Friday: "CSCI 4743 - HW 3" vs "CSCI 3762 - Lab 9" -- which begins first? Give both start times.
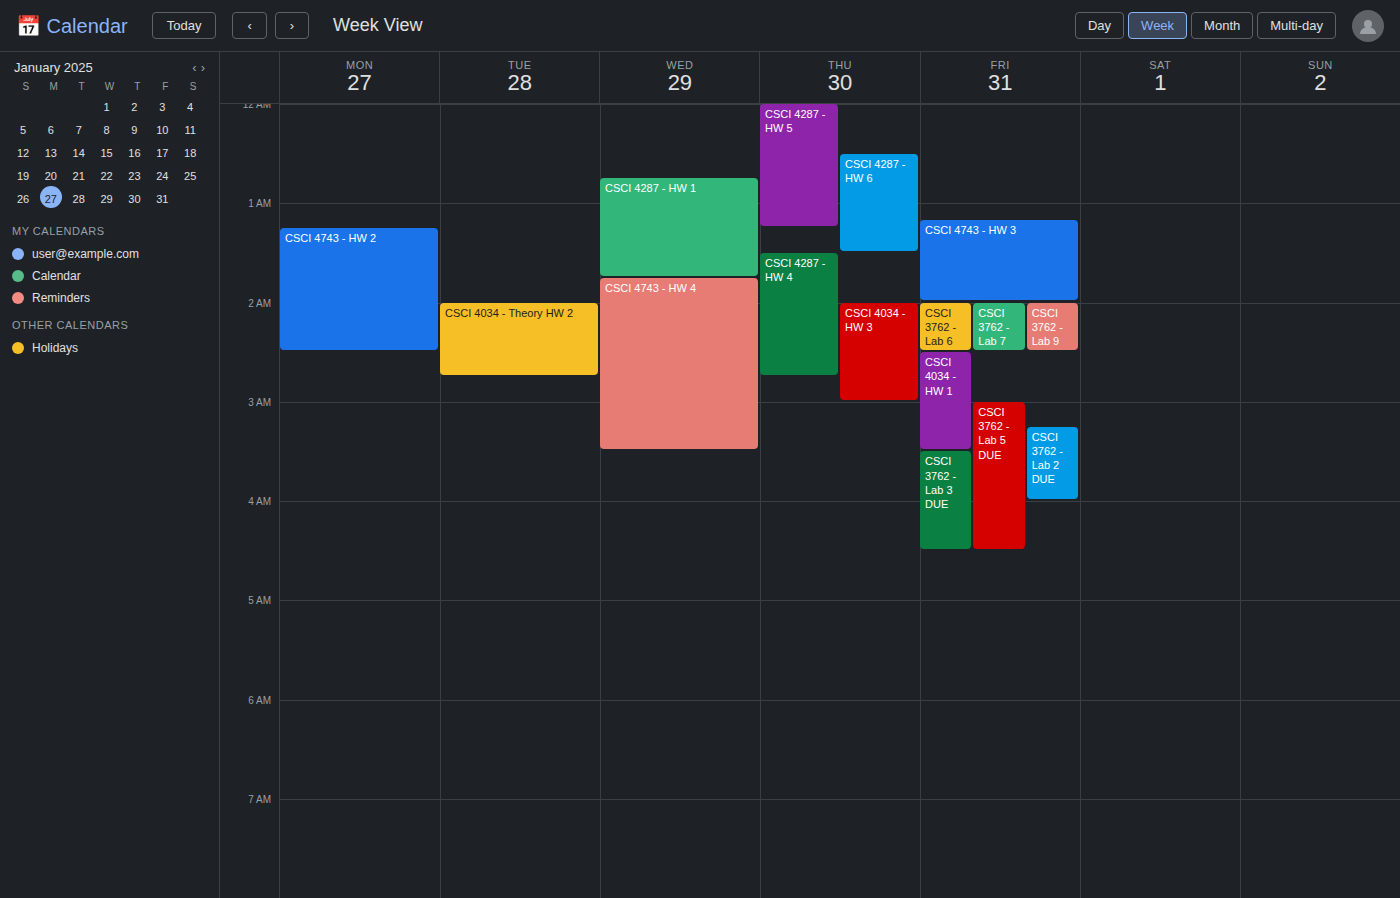
"CSCI 4743 - HW 3" 1:10 AM; "CSCI 3762 - Lab 9" 2:00 AM.